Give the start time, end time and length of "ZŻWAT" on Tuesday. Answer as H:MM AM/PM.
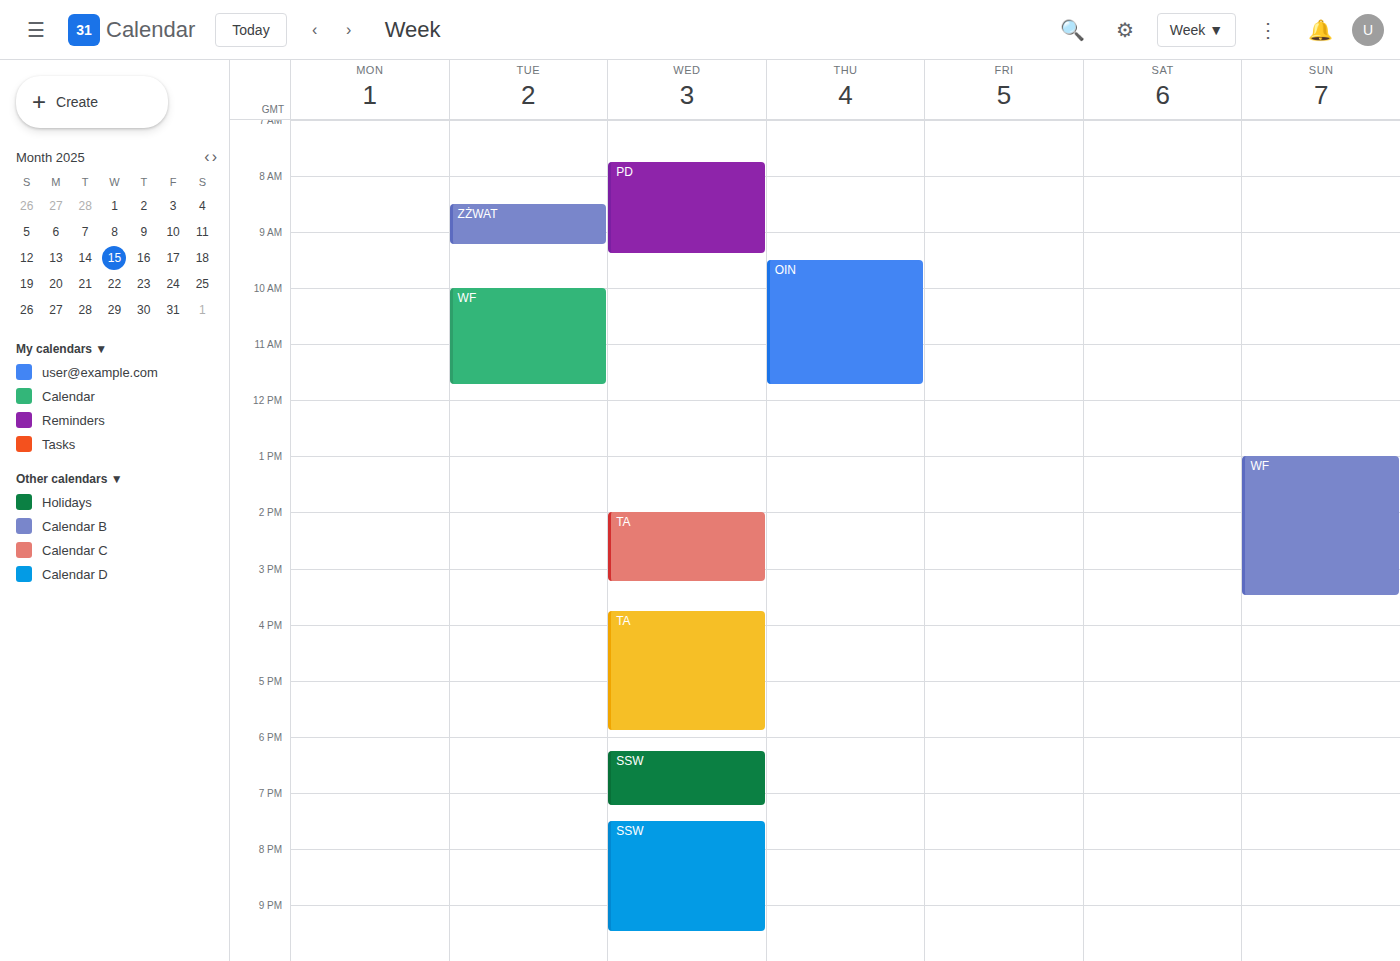
8:30 AM to 9:15 AM, 45 minutes